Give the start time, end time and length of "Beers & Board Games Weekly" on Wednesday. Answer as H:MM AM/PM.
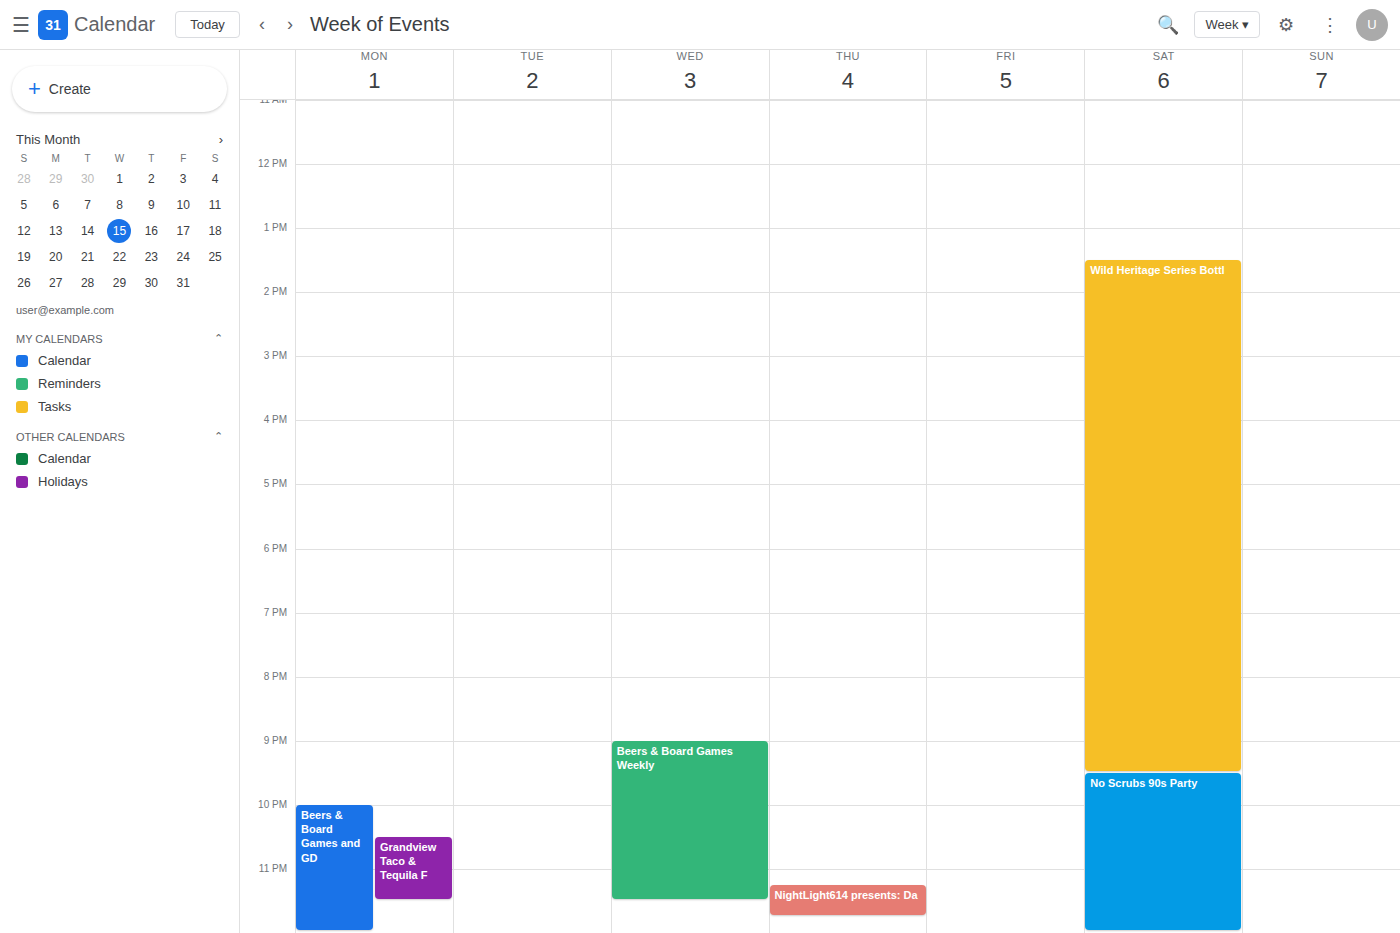
9:00 PM to 11:30 PM, 2 hours 30 minutes